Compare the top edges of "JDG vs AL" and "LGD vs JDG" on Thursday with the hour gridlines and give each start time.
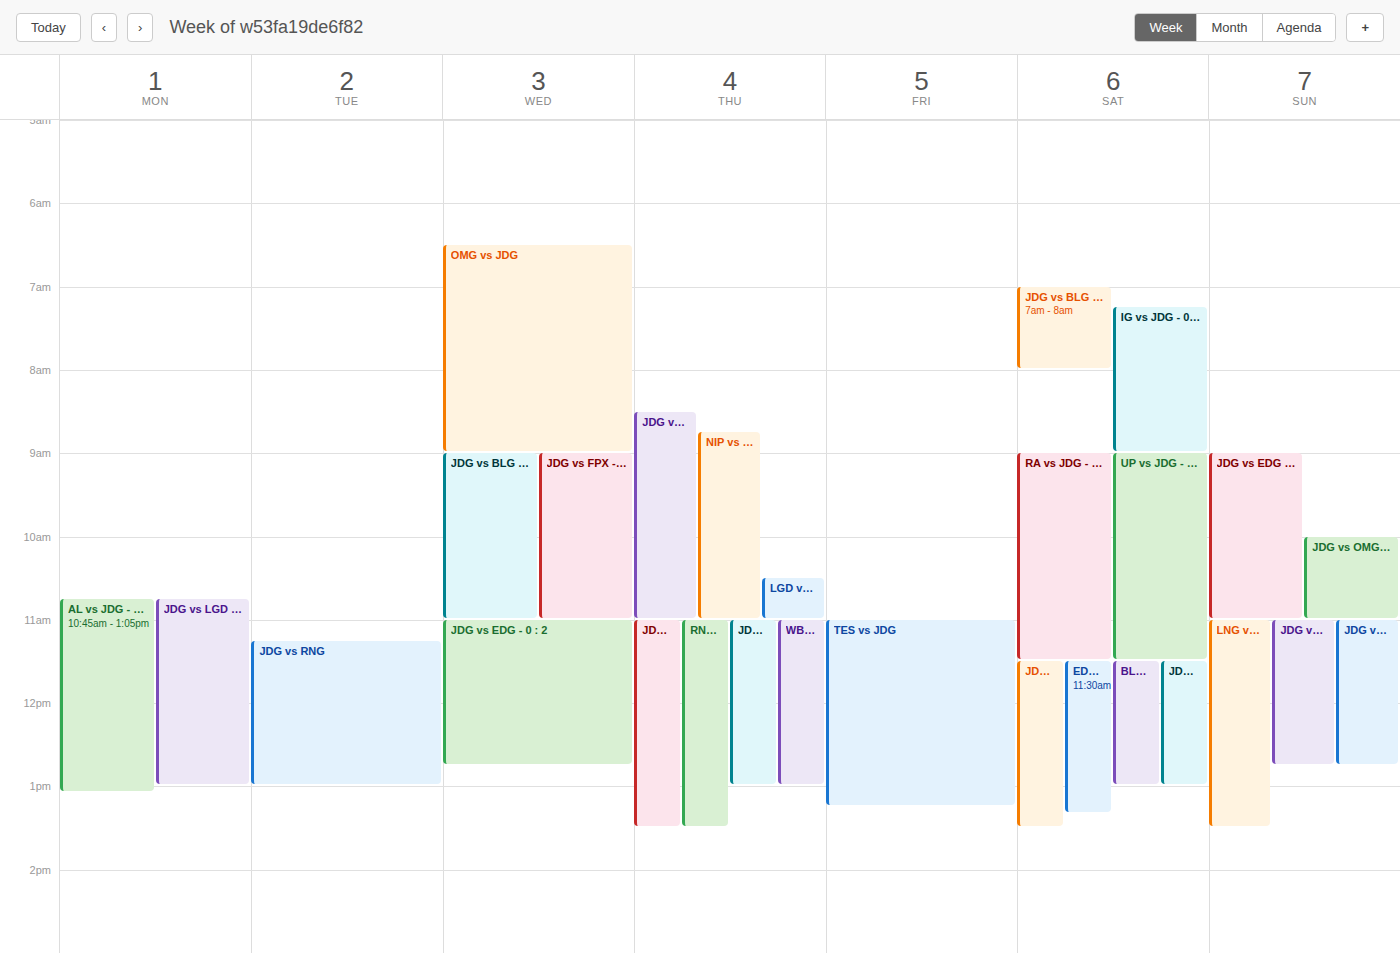
"JDG vs AL": 8:30 AM, halfway between the 8 AM and 9 AM lines. "LGD vs JDG": 10:30 AM, halfway between the 10 AM and 11 AM lines.